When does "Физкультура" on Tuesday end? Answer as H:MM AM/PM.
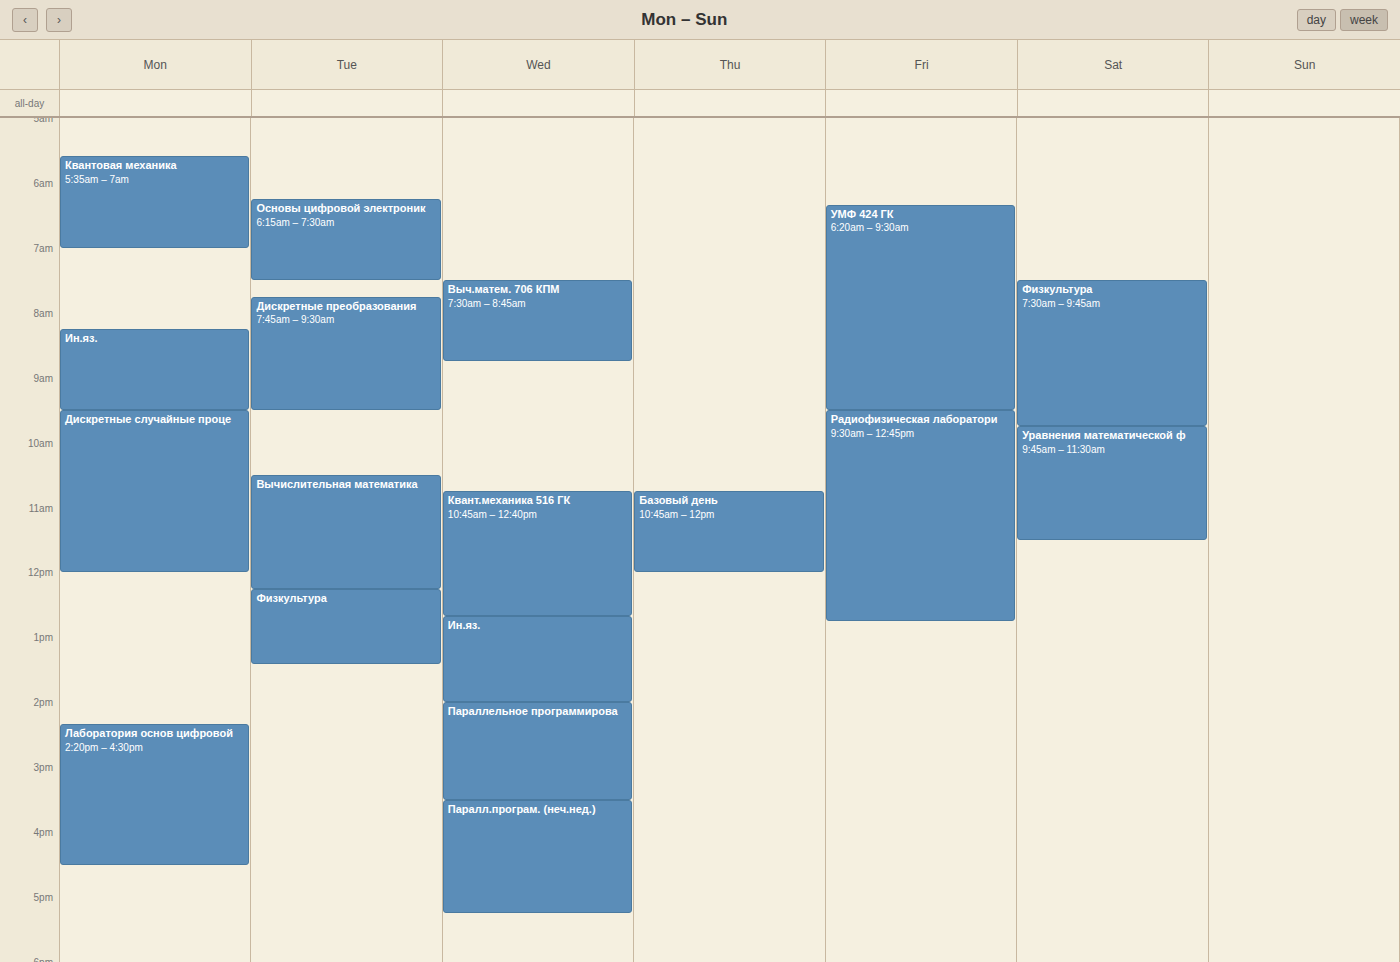
1:25 PM